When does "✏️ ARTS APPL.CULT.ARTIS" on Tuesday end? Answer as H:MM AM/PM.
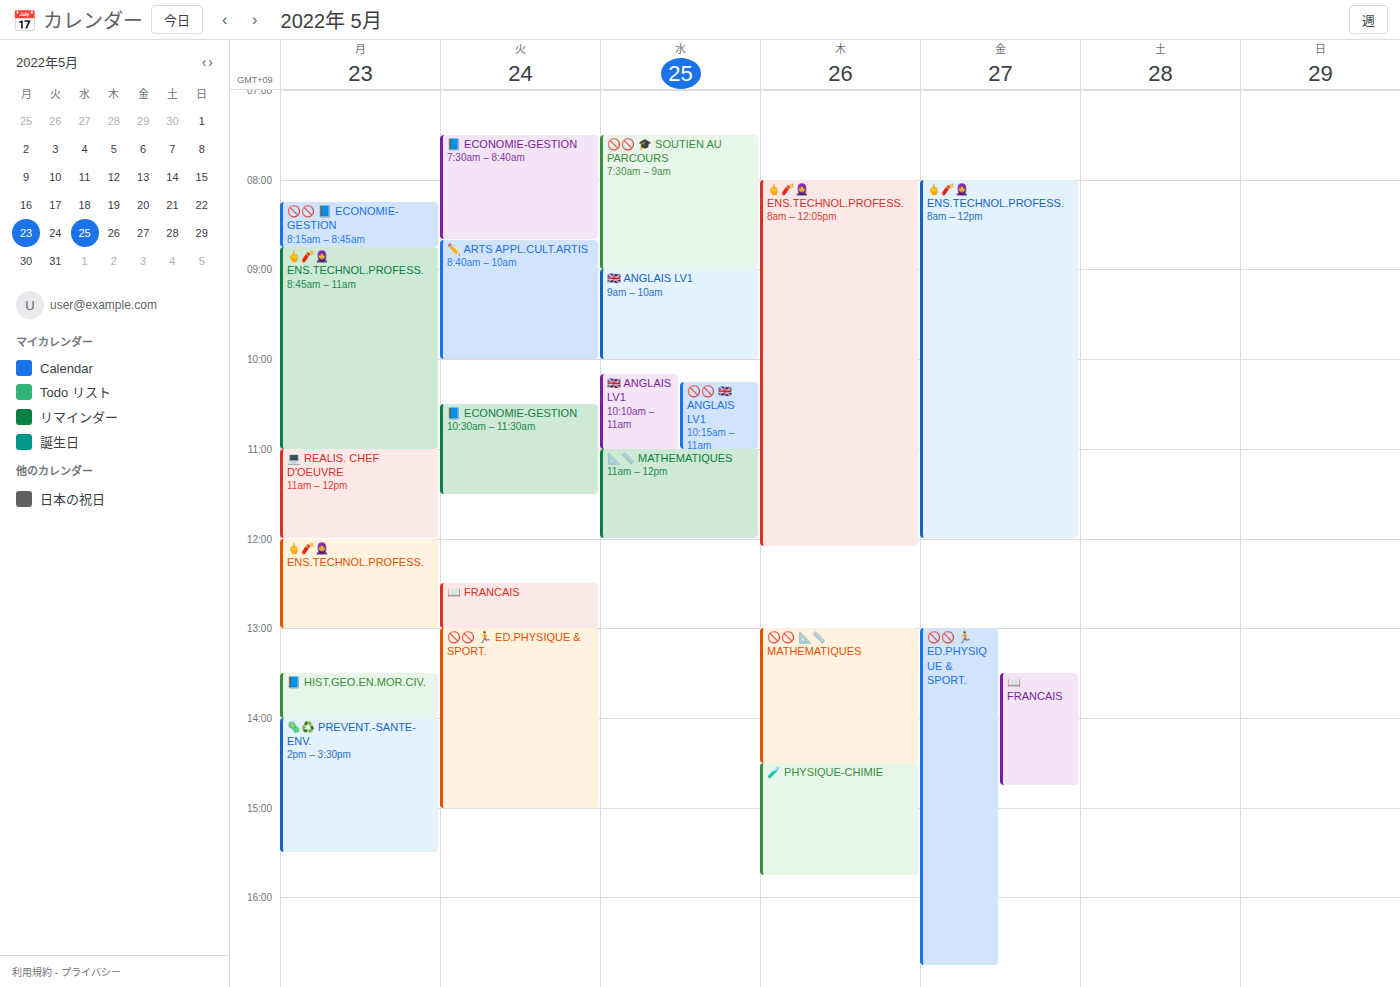
10:00 AM